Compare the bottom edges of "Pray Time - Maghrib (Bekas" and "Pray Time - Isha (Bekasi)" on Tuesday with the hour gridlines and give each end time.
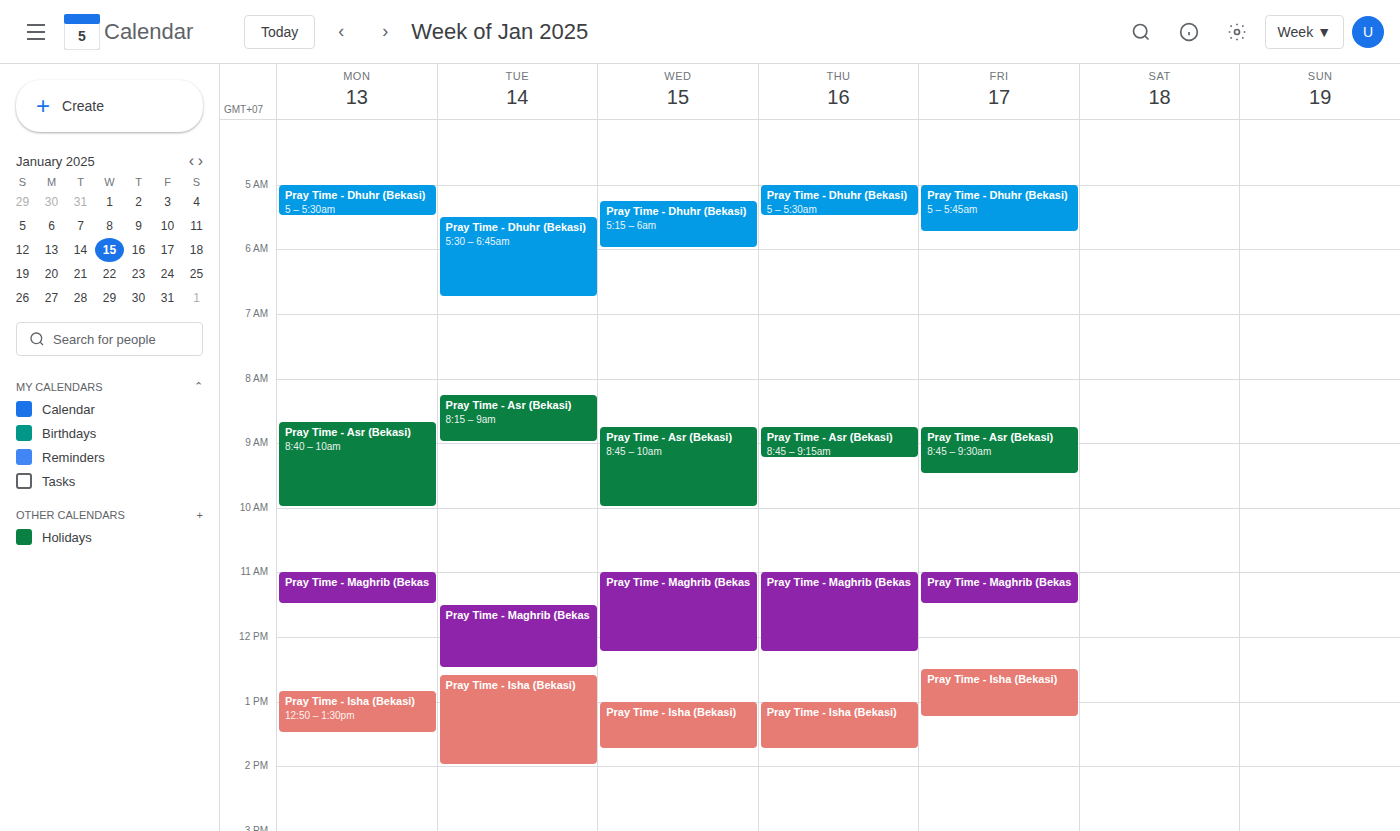
"Pray Time - Maghrib (Bekas": 12:30 PM, halfway between the 12 PM and 1 PM lines. "Pray Time - Isha (Bekasi)": 2:00 PM, exactly on the 2 PM line.